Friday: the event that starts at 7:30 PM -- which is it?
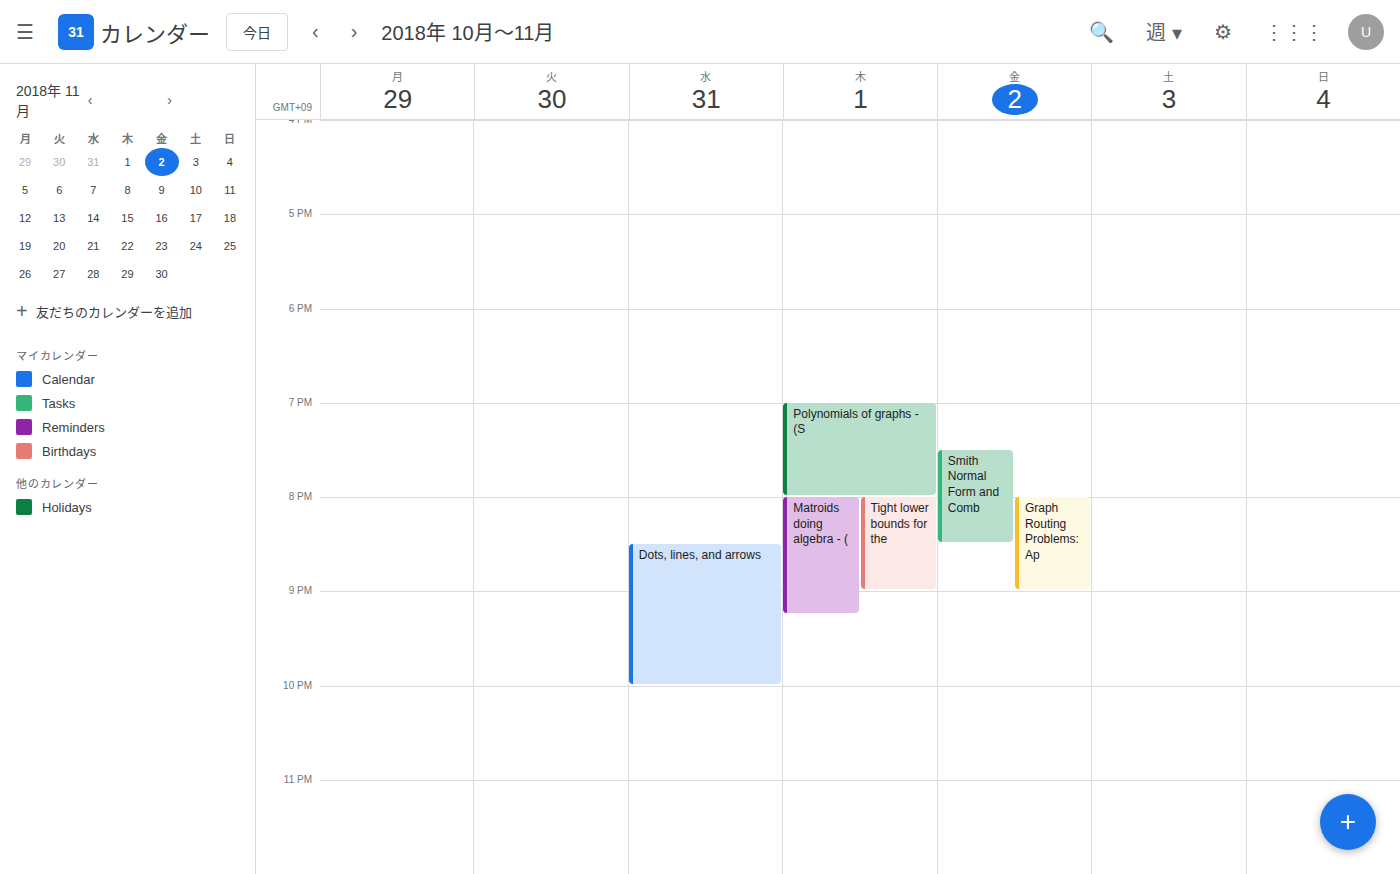
"Smith Normal Form and Comb"